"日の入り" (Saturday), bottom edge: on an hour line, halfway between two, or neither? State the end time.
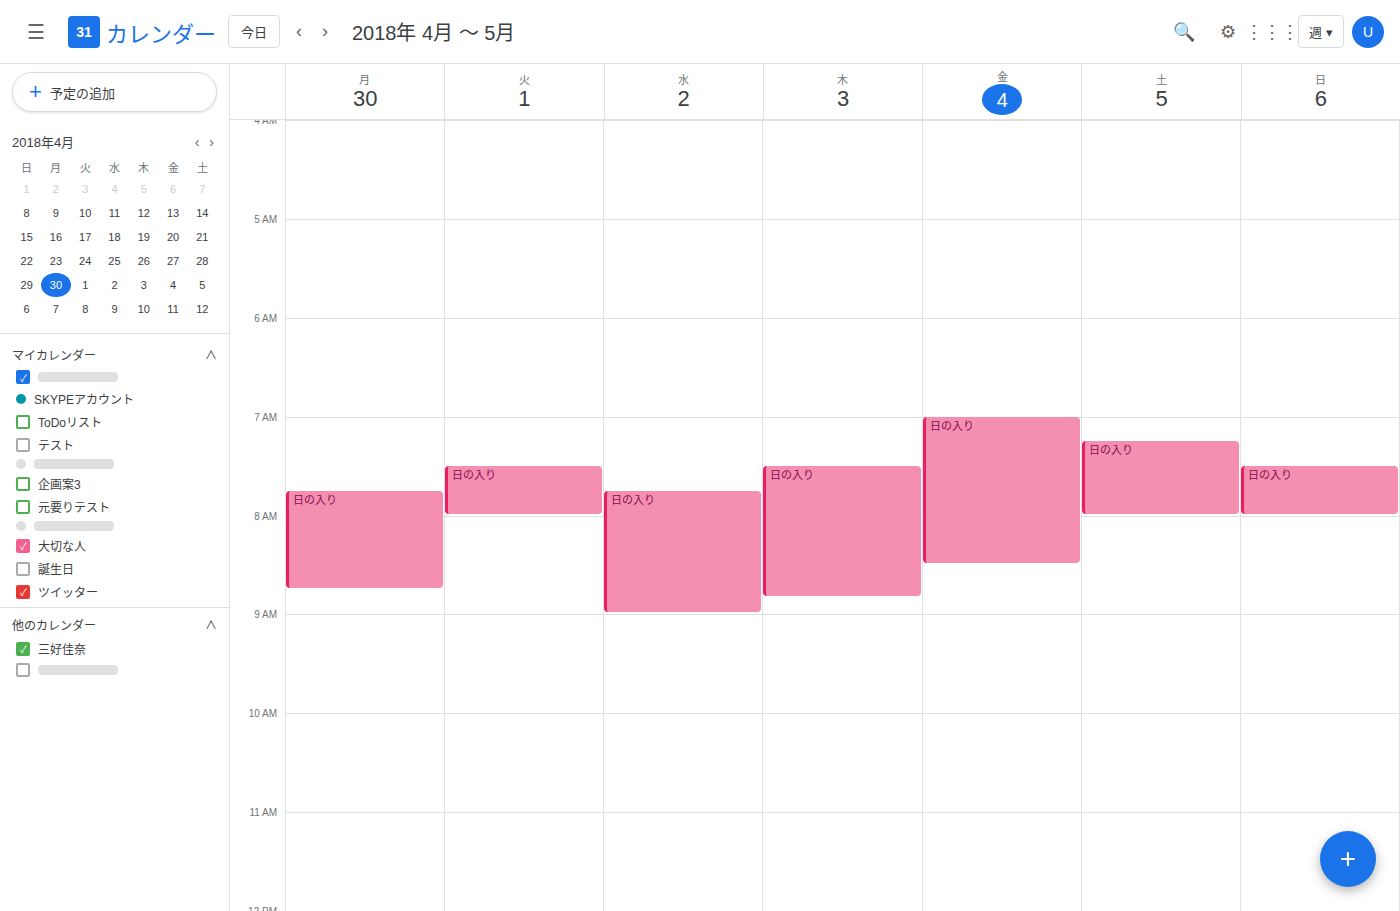
8:00 AM -- exactly on the 8 AM line.